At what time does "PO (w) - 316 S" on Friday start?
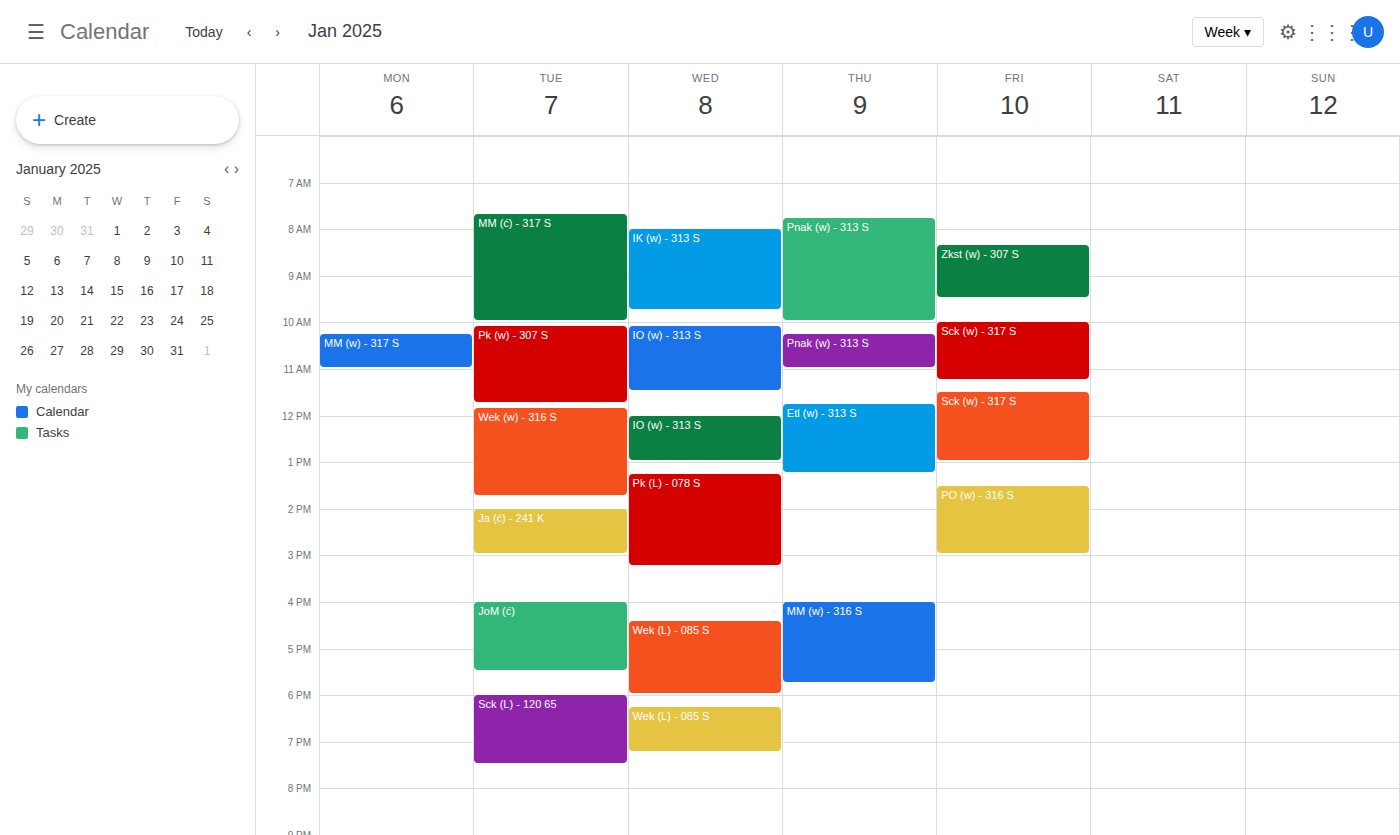
1:30 PM